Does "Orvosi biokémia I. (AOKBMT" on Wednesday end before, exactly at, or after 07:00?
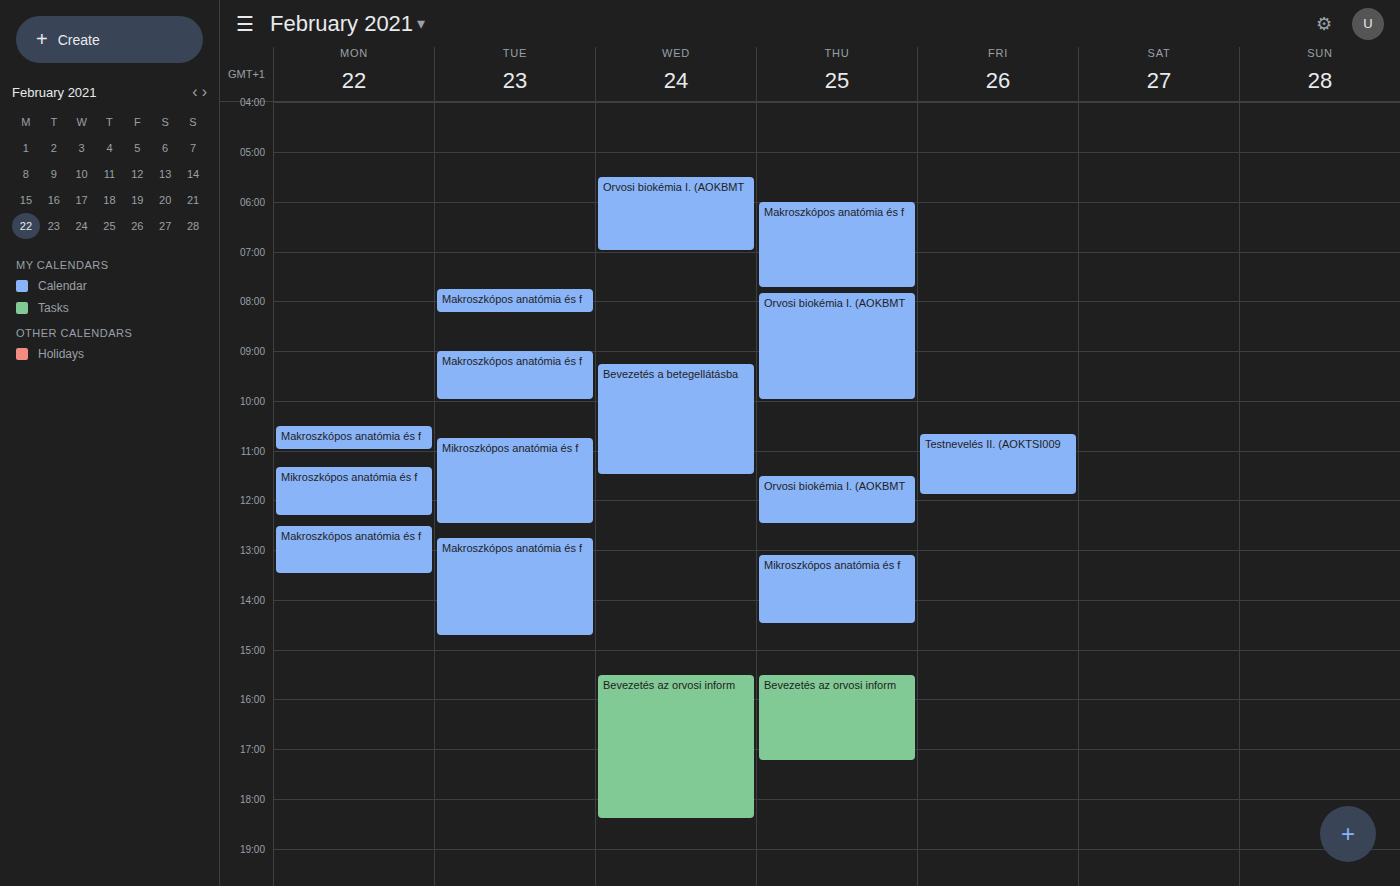
07:00 -- exactly at 07:00, on the 07:00 line.